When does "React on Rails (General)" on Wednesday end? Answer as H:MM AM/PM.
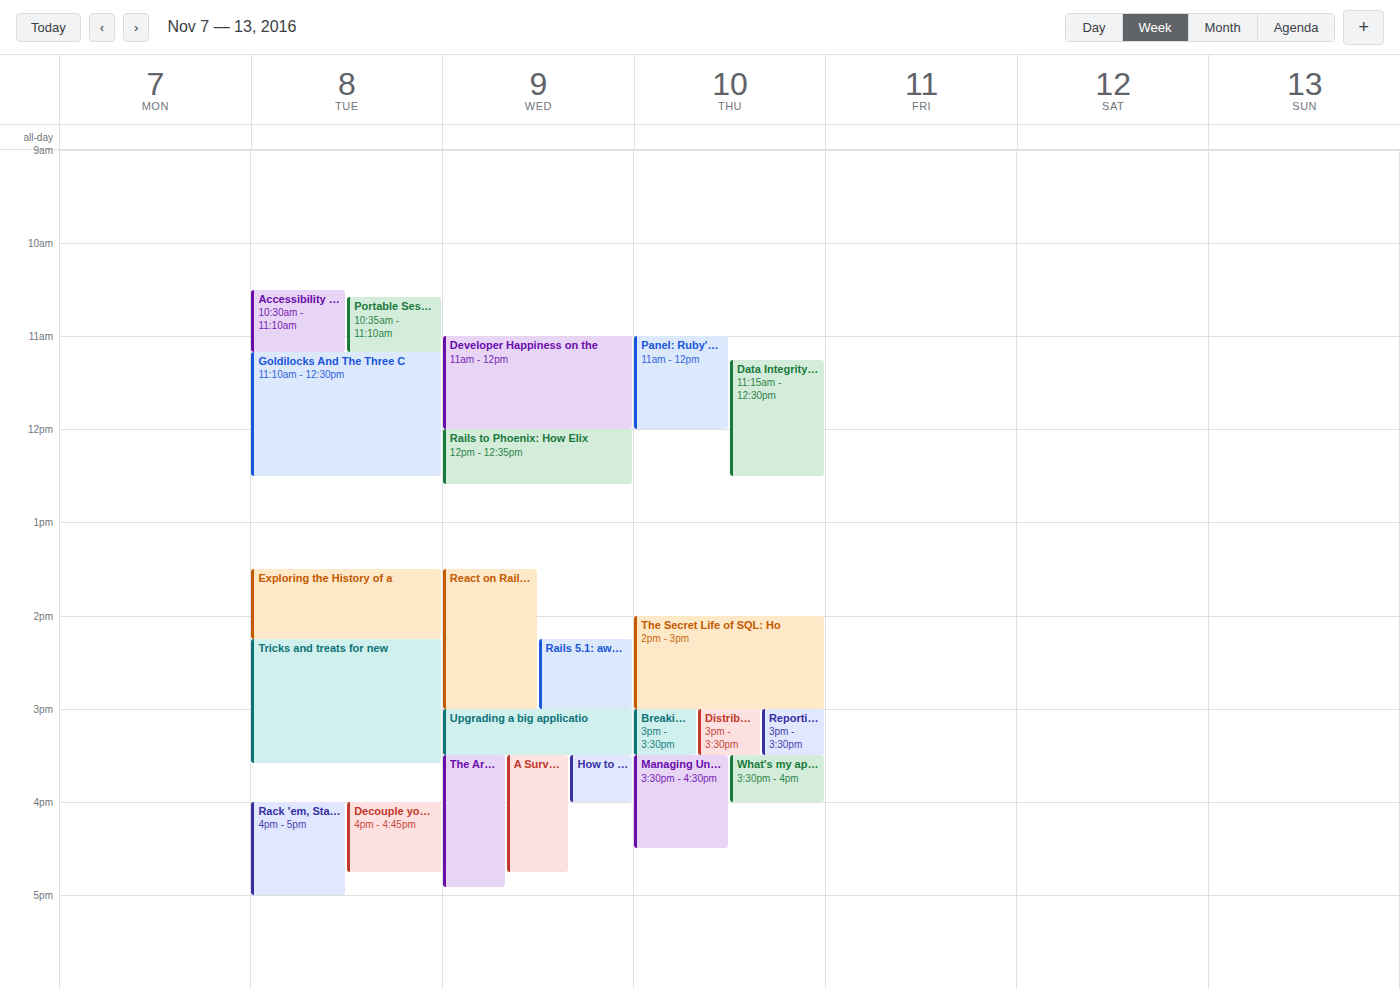
3:00 PM